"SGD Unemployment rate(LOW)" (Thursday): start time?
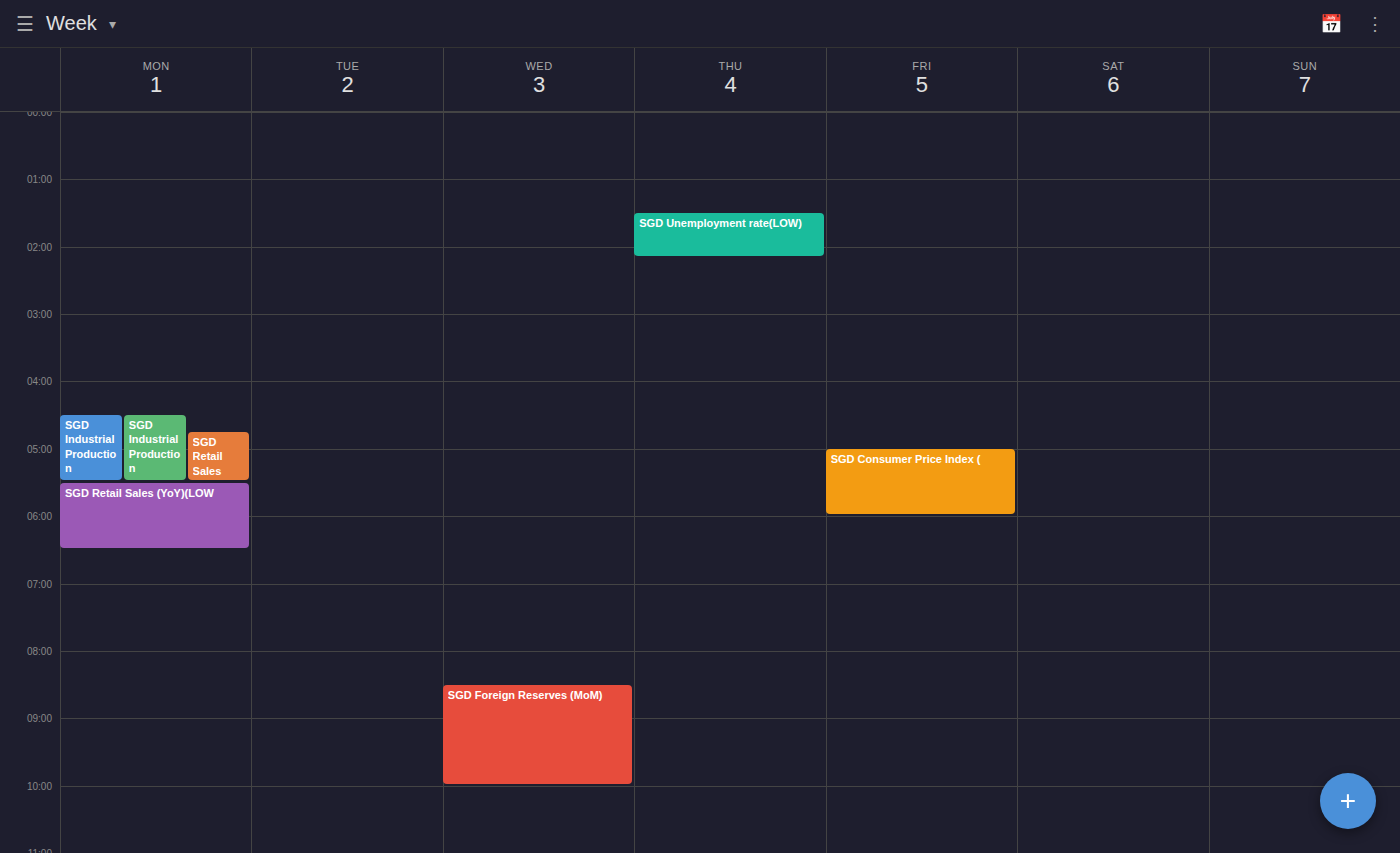
01:30